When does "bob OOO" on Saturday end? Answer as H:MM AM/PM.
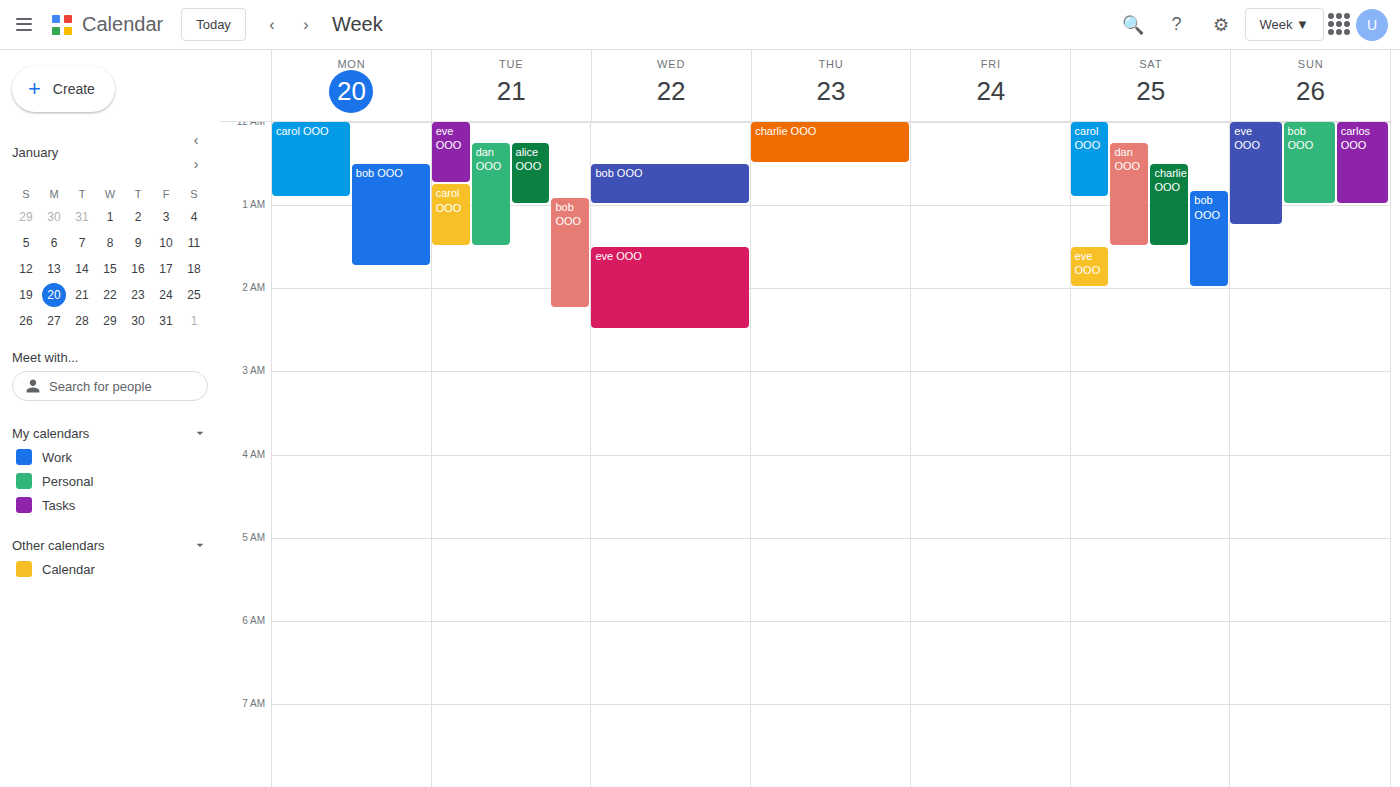
2:00 AM